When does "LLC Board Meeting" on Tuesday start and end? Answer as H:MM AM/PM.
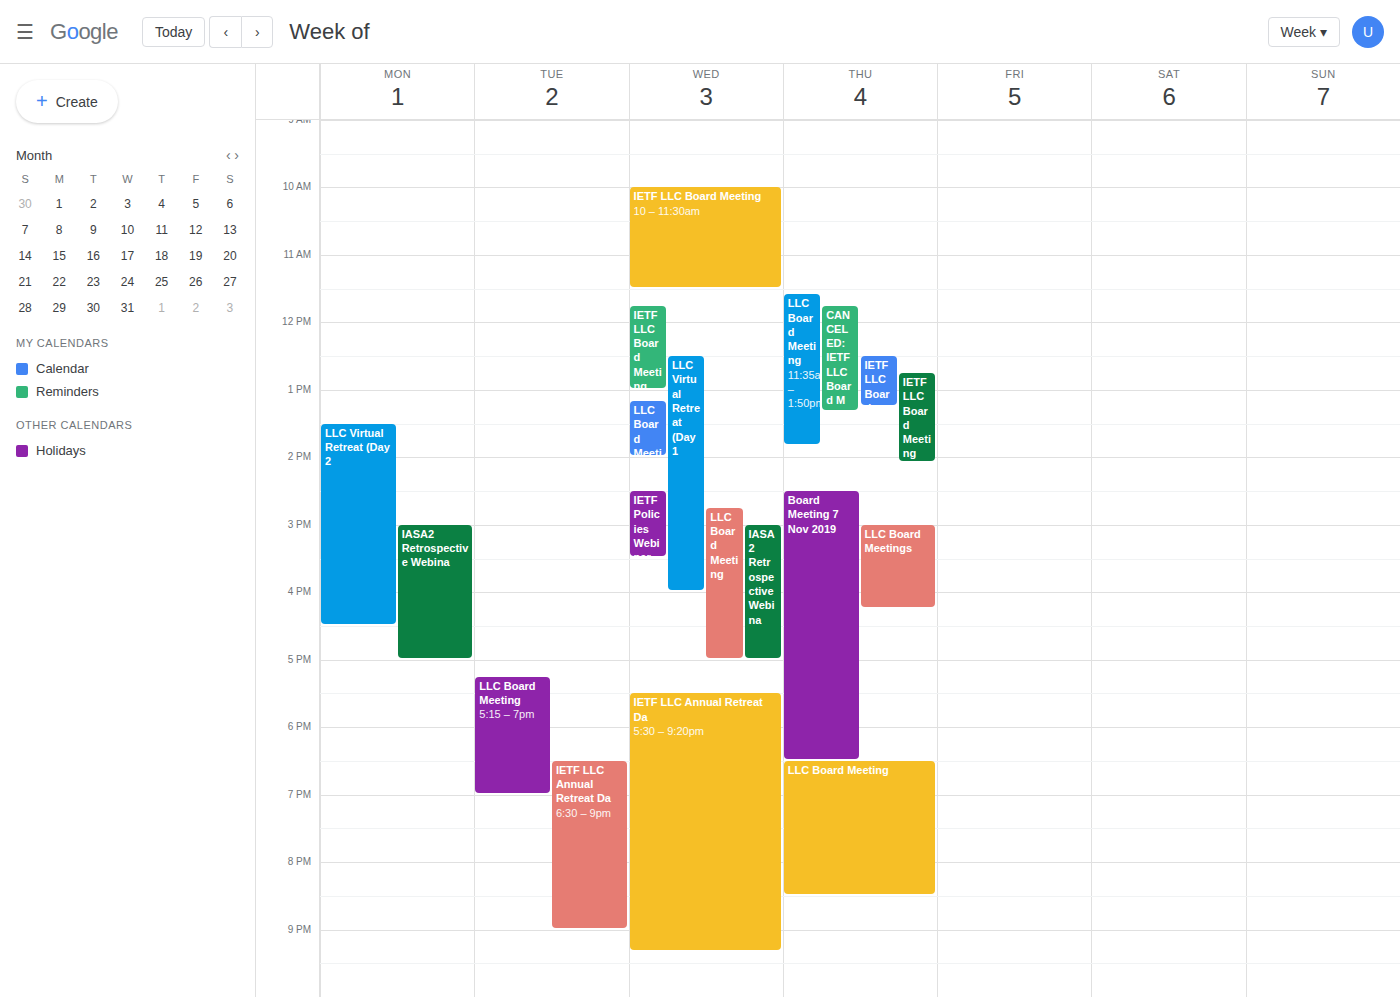
5:15 PM to 7:00 PM